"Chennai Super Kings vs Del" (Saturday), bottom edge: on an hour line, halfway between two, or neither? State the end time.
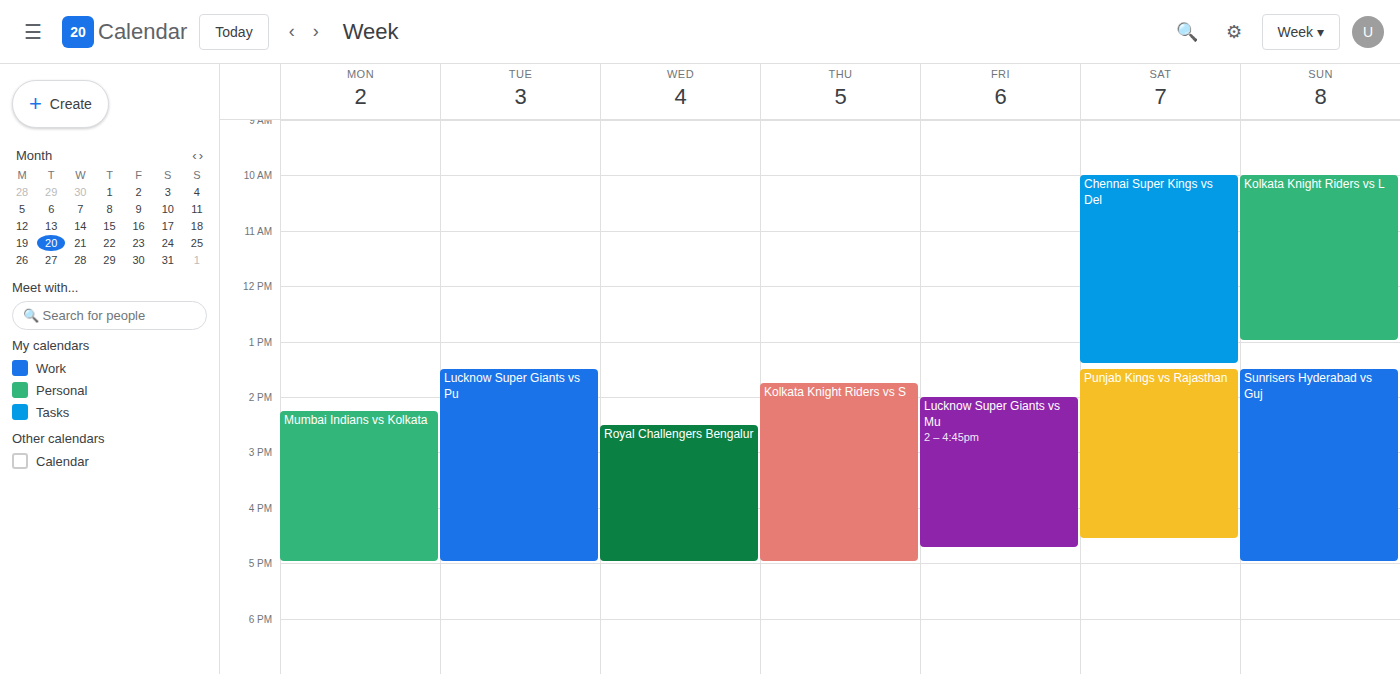
1:25 PM -- neither: 25 minutes below the 1 PM line and 35 minutes above the 2 PM line.